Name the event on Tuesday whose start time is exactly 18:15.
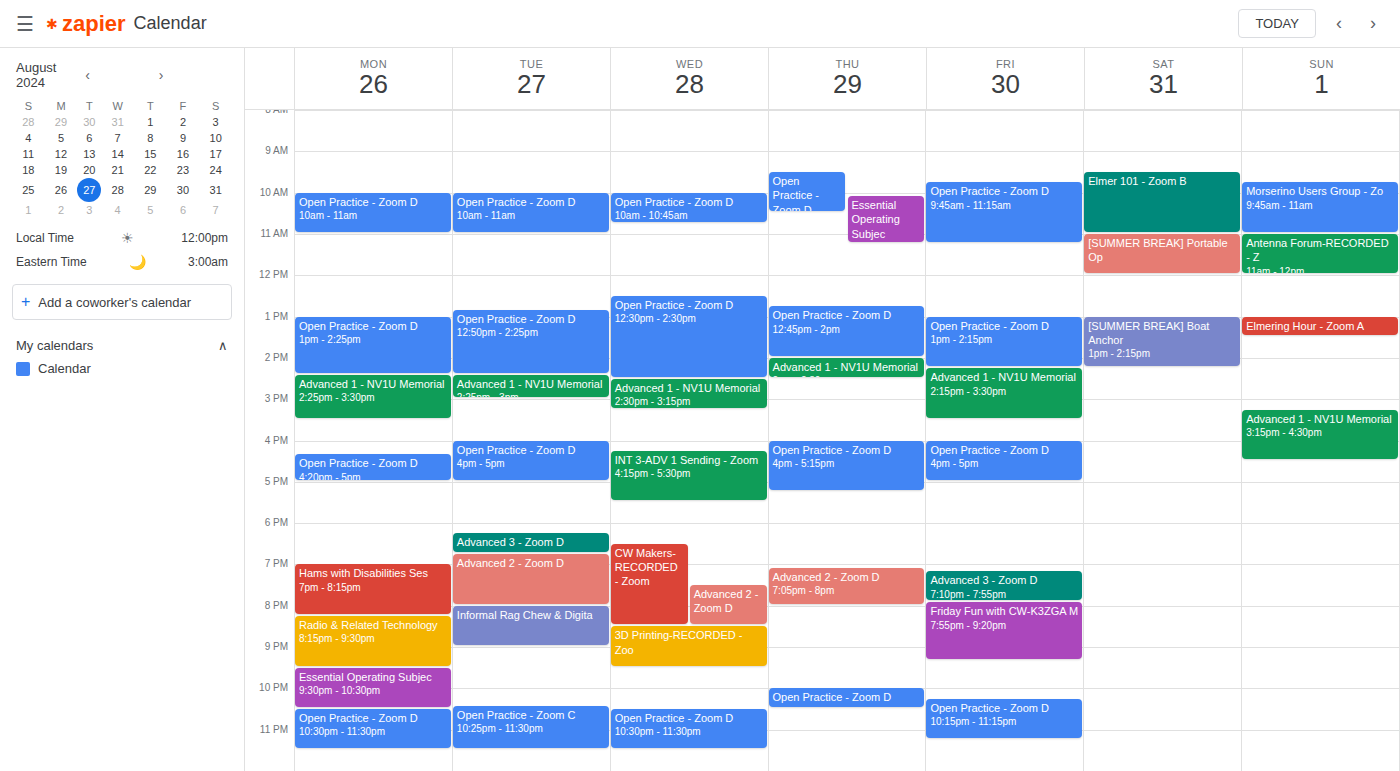
"Advanced 3 - Zoom D"